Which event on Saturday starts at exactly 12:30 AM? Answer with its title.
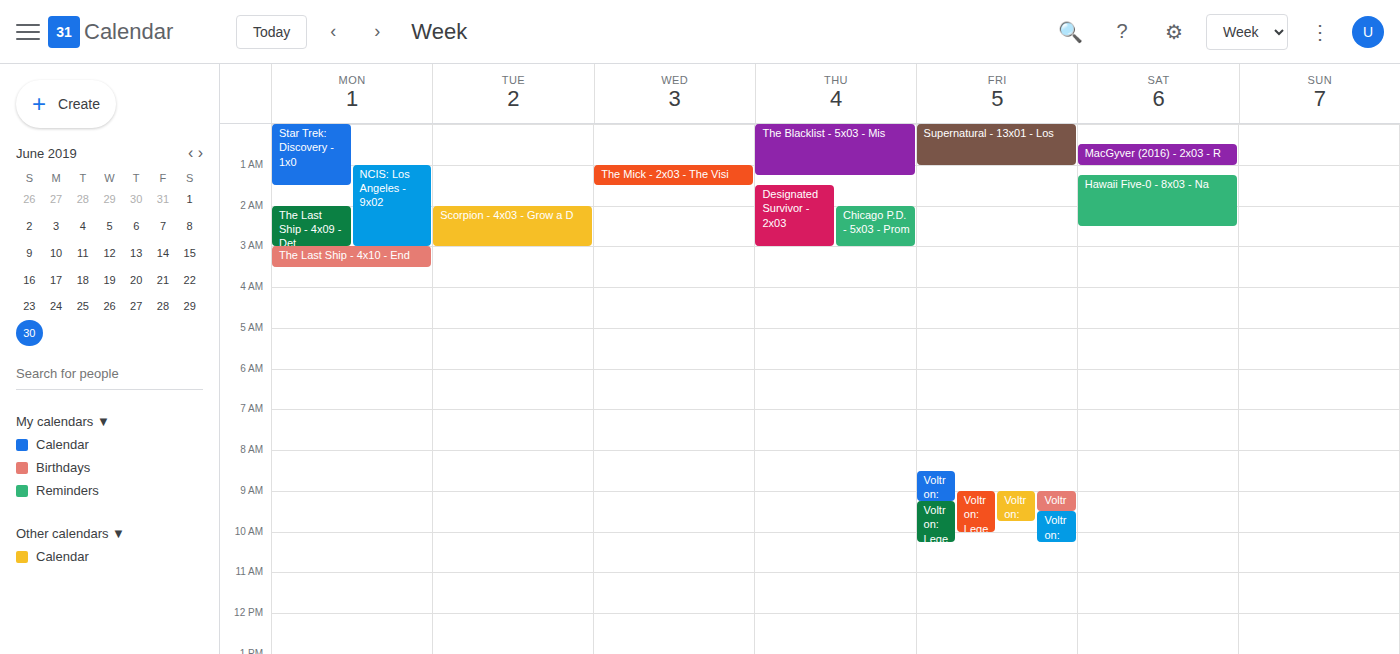
"MacGyver (2016) - 2x03 - R"